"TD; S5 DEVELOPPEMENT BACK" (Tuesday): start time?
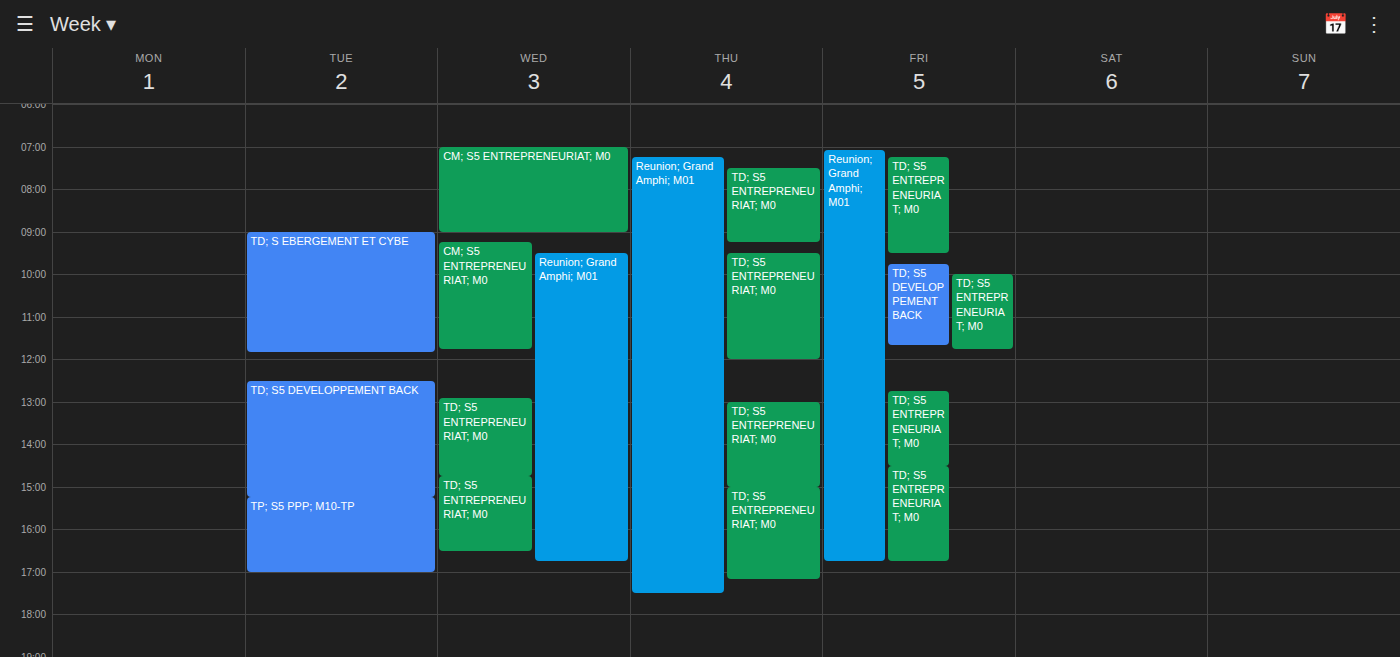
12:30 PM